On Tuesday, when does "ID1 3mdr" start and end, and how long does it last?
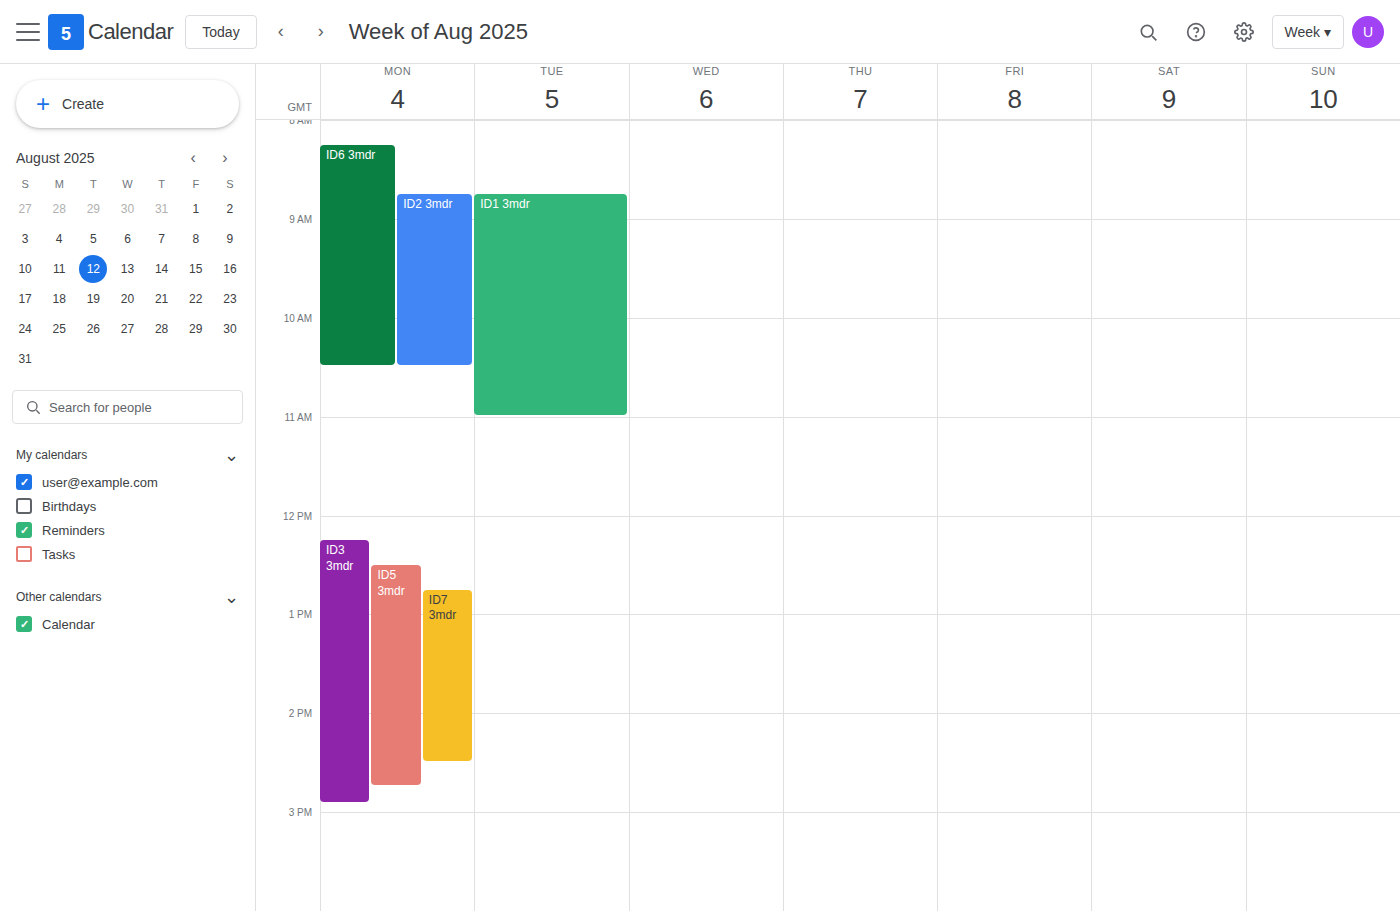
8:45 AM to 11:00 AM, 2 hours 15 minutes